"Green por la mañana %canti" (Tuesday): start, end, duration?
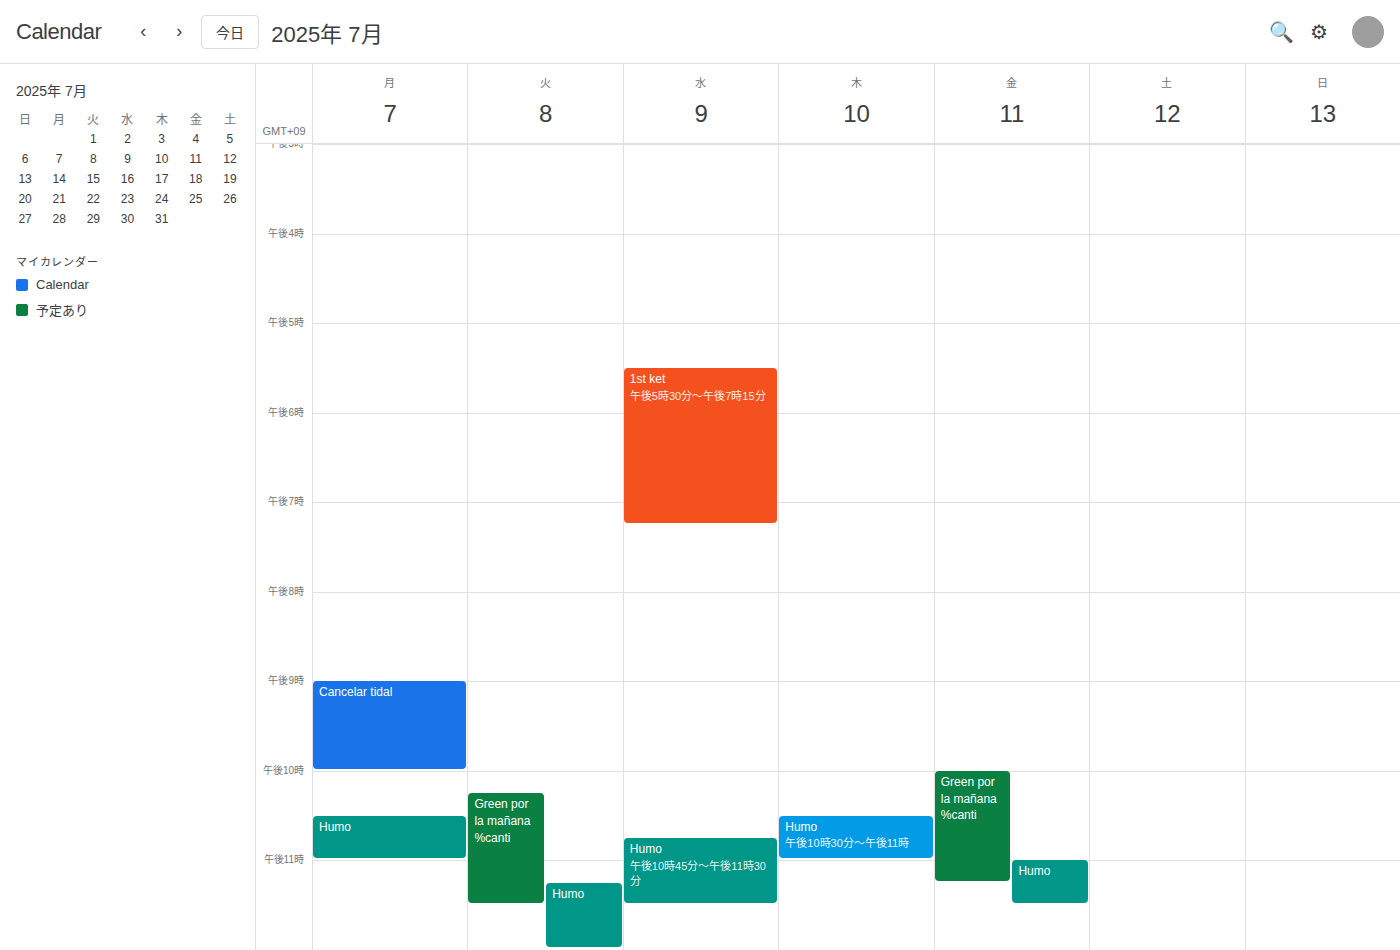
10:15 PM to 11:30 PM, 1 hour 15 minutes